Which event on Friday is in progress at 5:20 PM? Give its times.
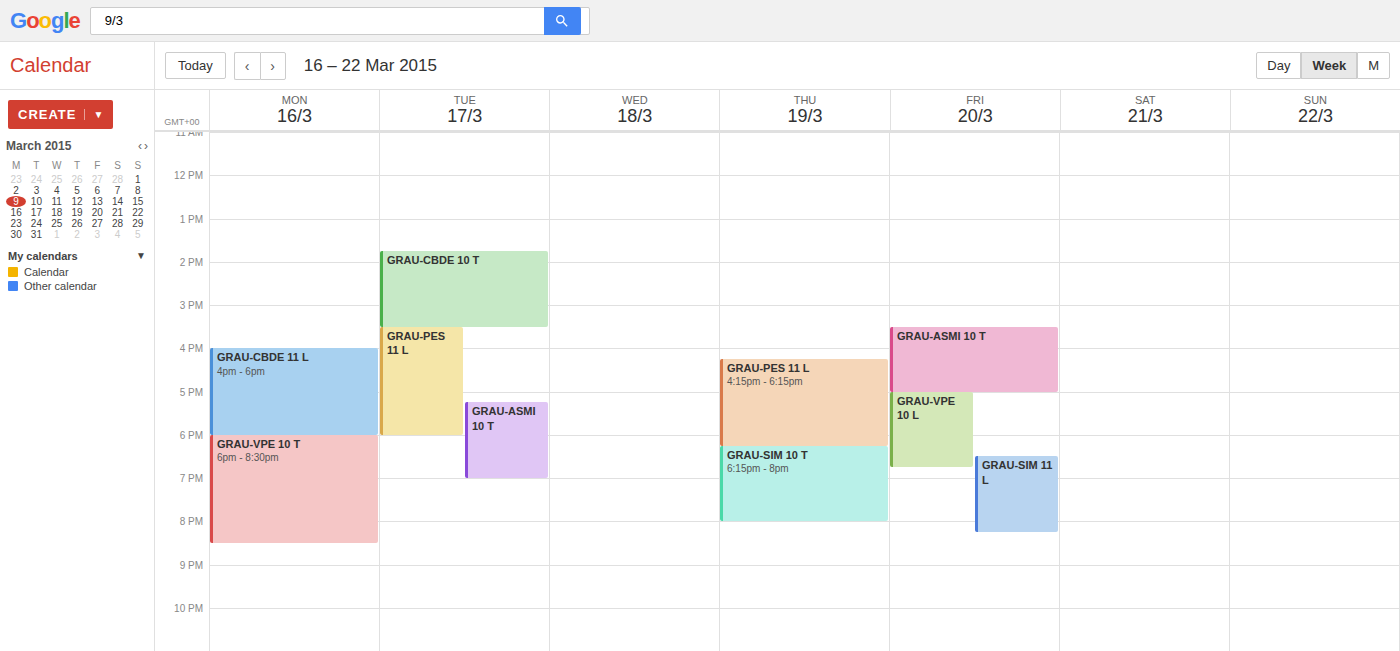
"GRAU-VPE 10 L", 5:00 PM to 6:45 PM